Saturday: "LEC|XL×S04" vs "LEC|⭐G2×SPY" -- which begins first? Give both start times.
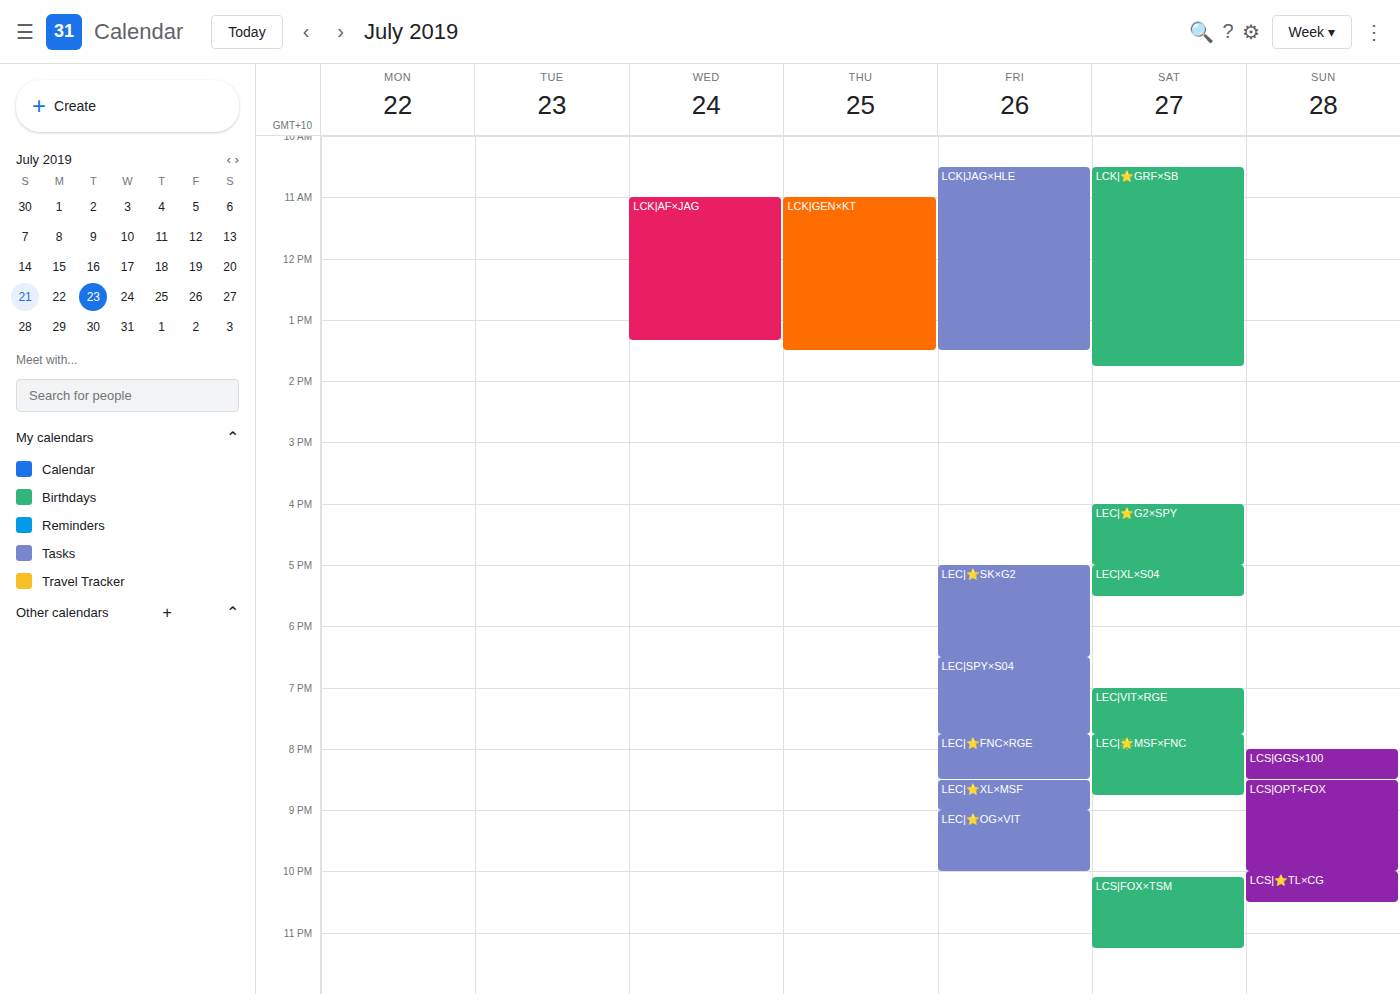
"LEC|⭐G2×SPY" 4:00 PM; "LEC|XL×S04" 5:00 PM.